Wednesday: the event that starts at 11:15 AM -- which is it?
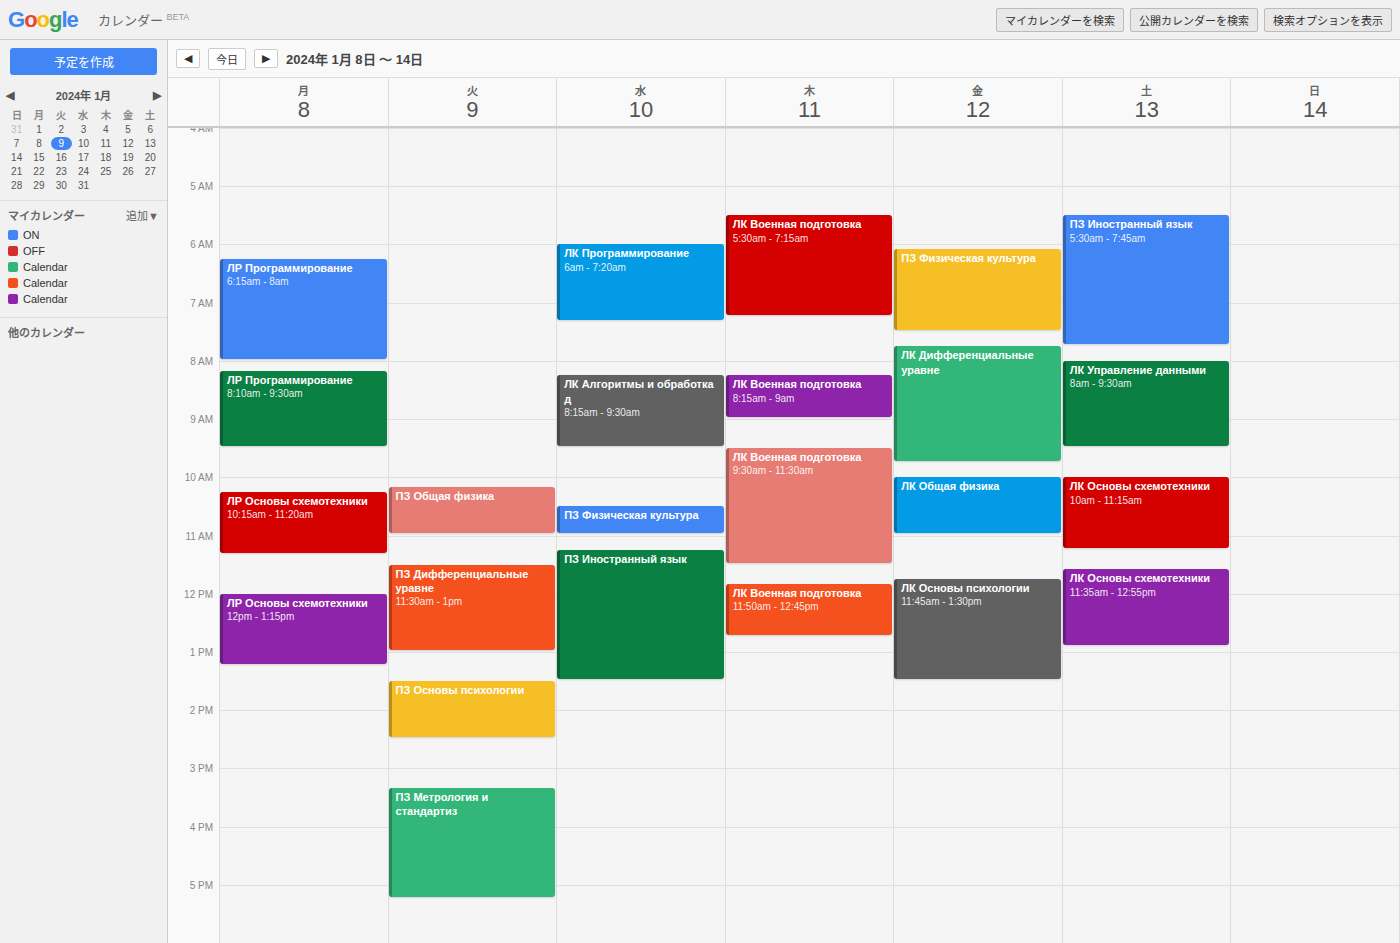
"ПЗ Иностранный язык"